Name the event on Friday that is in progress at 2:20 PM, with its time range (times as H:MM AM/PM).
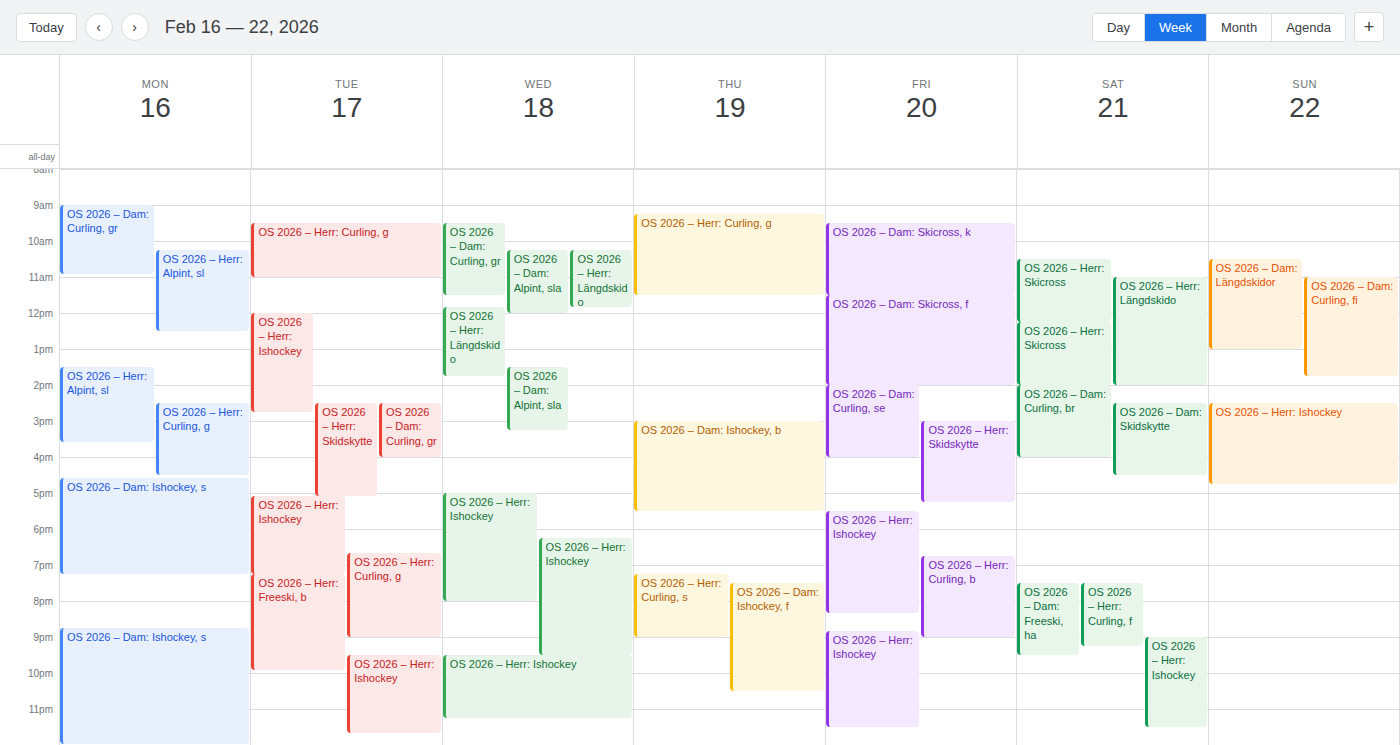
"OS 2026 – Dam: Curling, se", 2:00 PM to 4:00 PM